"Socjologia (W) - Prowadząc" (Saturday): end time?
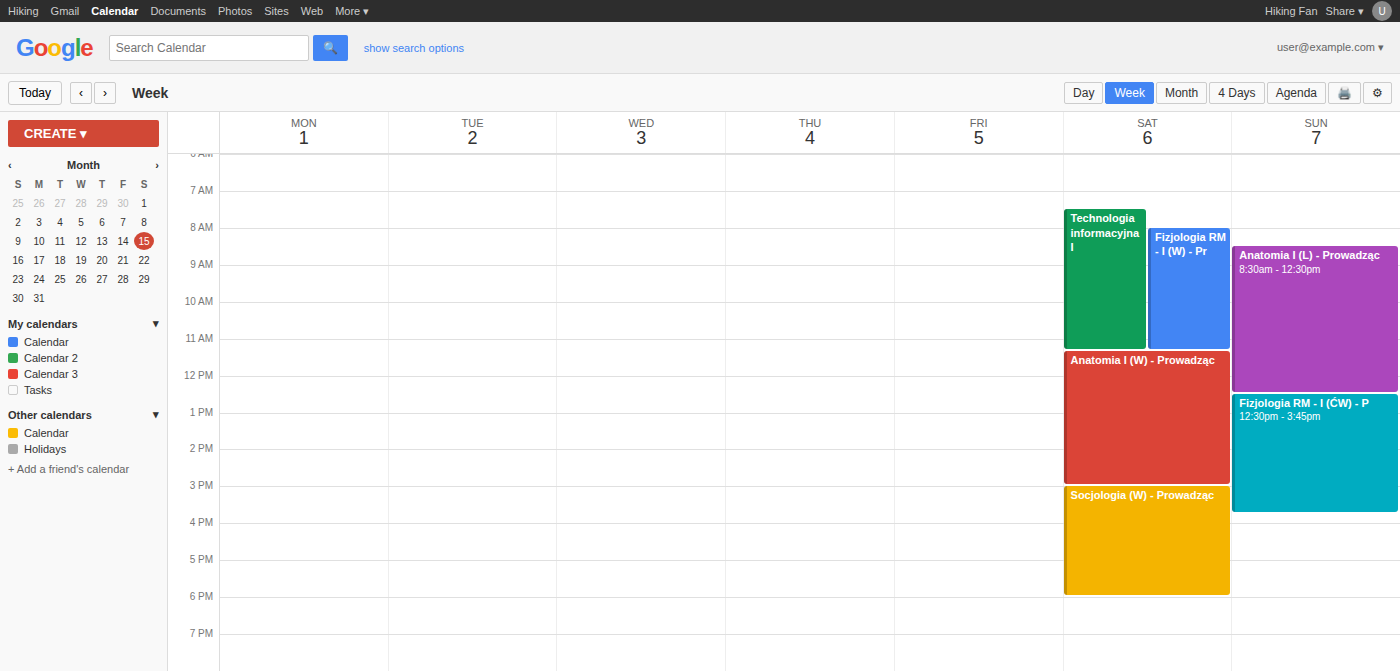
6:00 PM